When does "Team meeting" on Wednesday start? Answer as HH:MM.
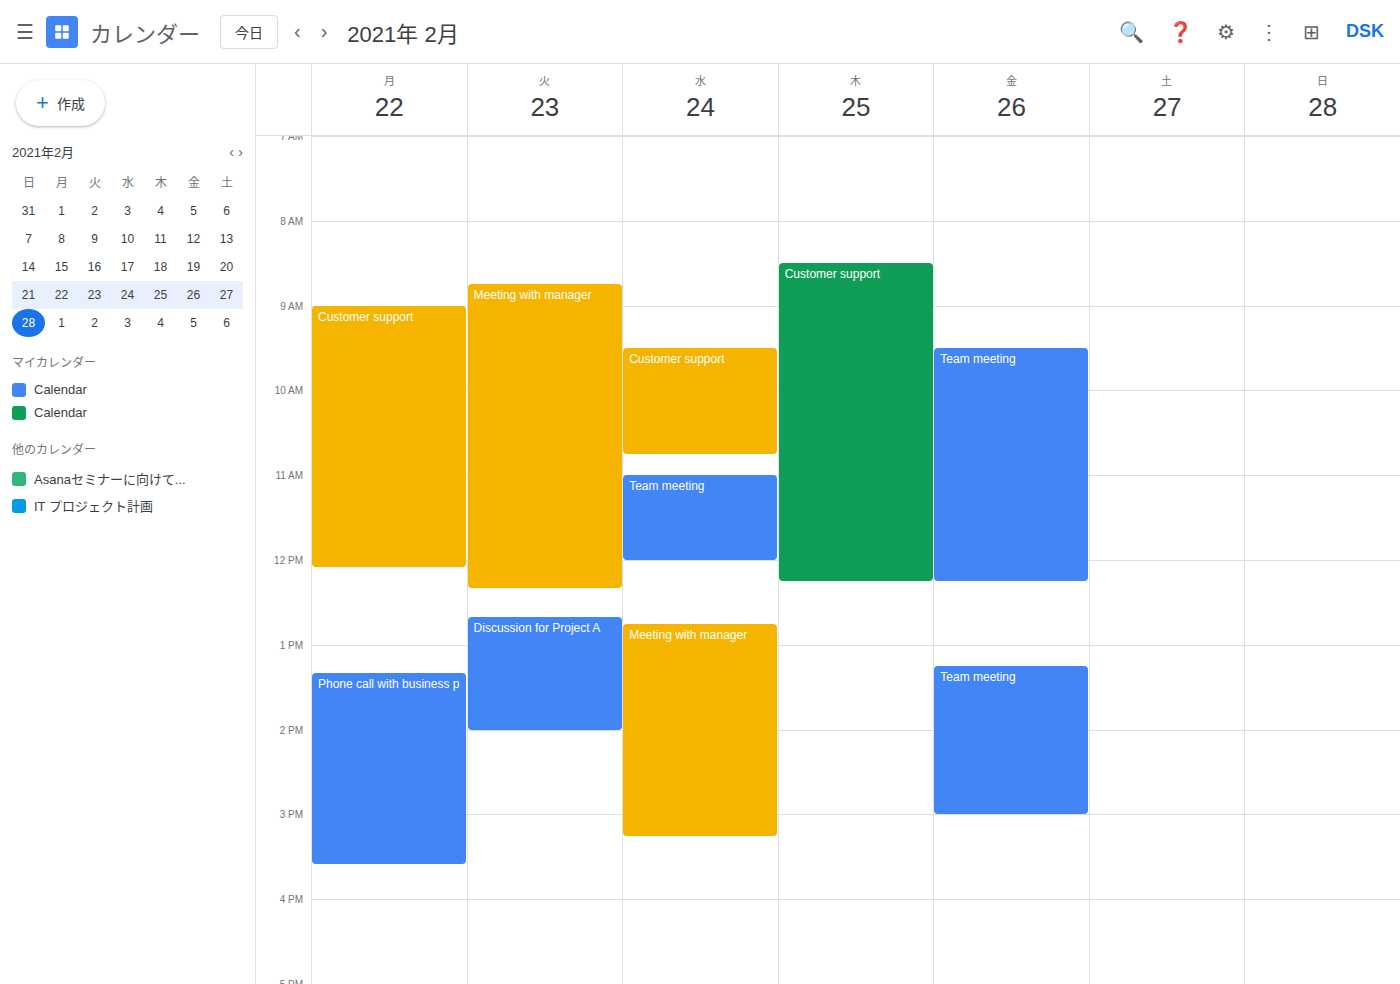
11:00